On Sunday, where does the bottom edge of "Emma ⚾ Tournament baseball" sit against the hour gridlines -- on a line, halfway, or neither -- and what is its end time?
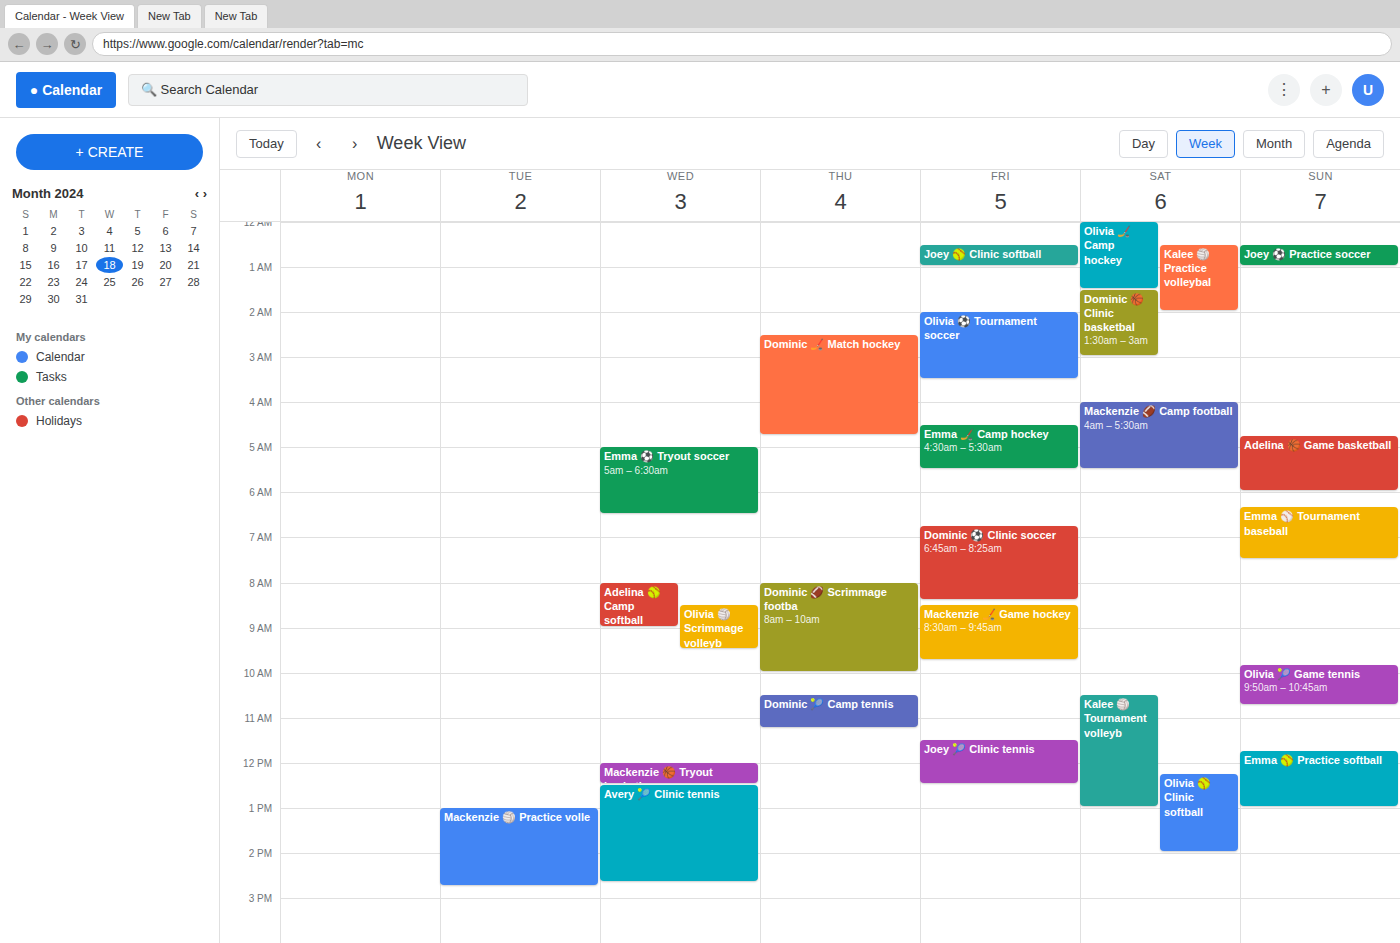
7:30 AM -- halfway between the 7 AM and 8 AM lines.